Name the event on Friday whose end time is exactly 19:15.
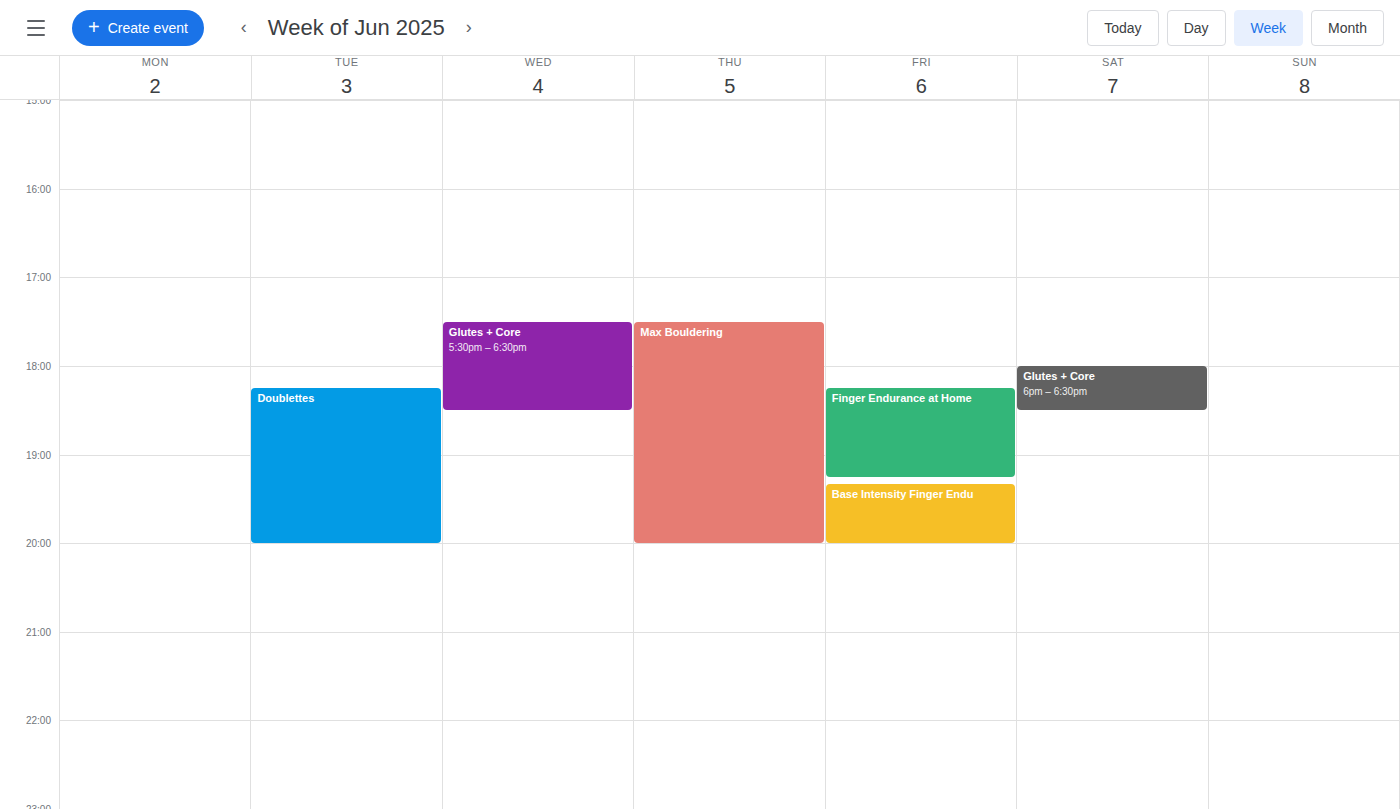
"Finger Endurance at Home"